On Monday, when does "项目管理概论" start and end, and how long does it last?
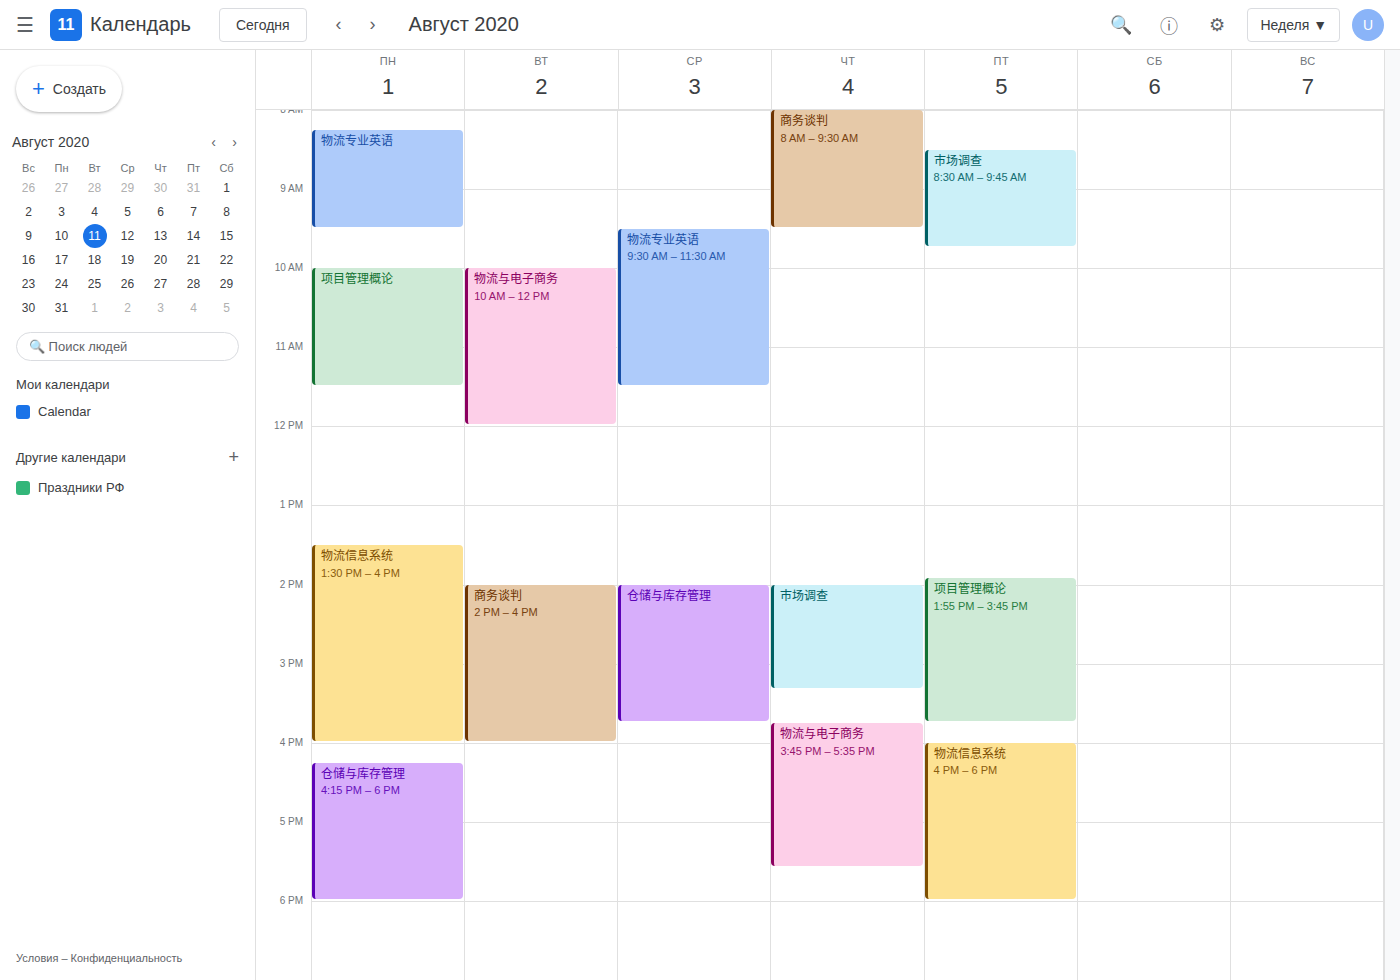
10:00 AM to 11:30 AM, 1 hour 30 minutes